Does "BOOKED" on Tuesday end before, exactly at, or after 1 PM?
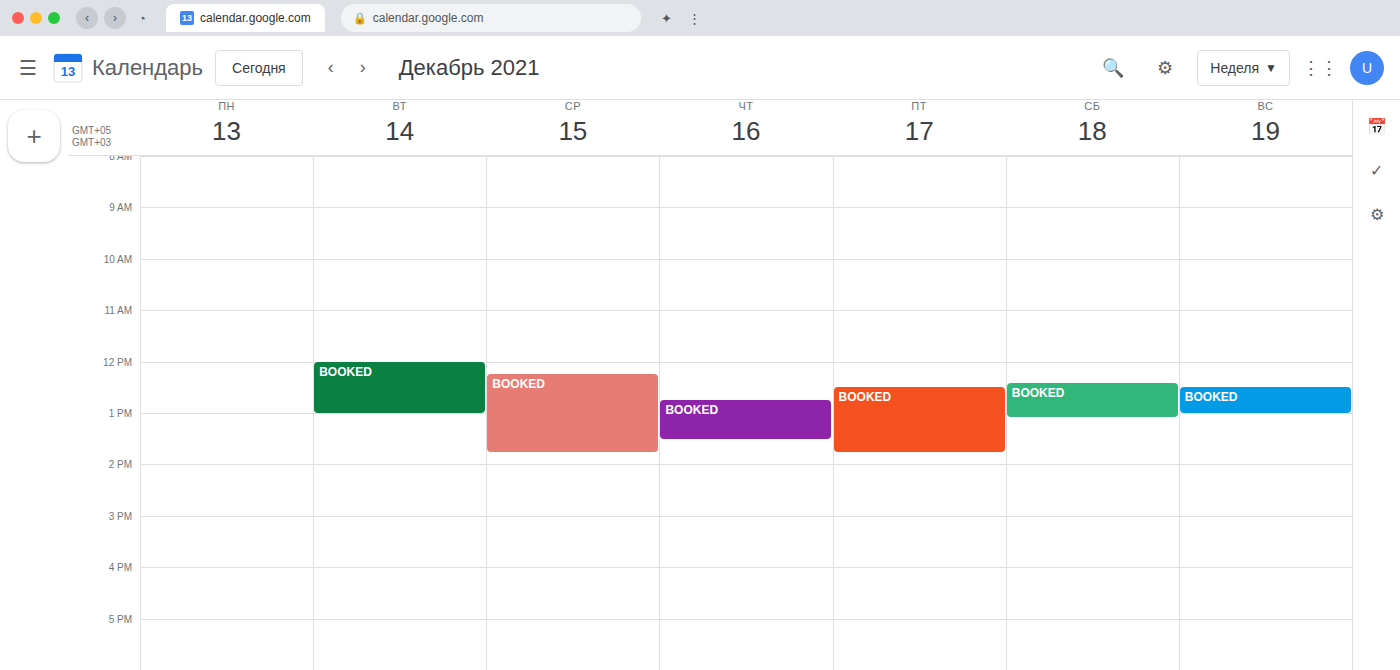
1:00 PM -- exactly at 1 PM, on the 1 PM line.